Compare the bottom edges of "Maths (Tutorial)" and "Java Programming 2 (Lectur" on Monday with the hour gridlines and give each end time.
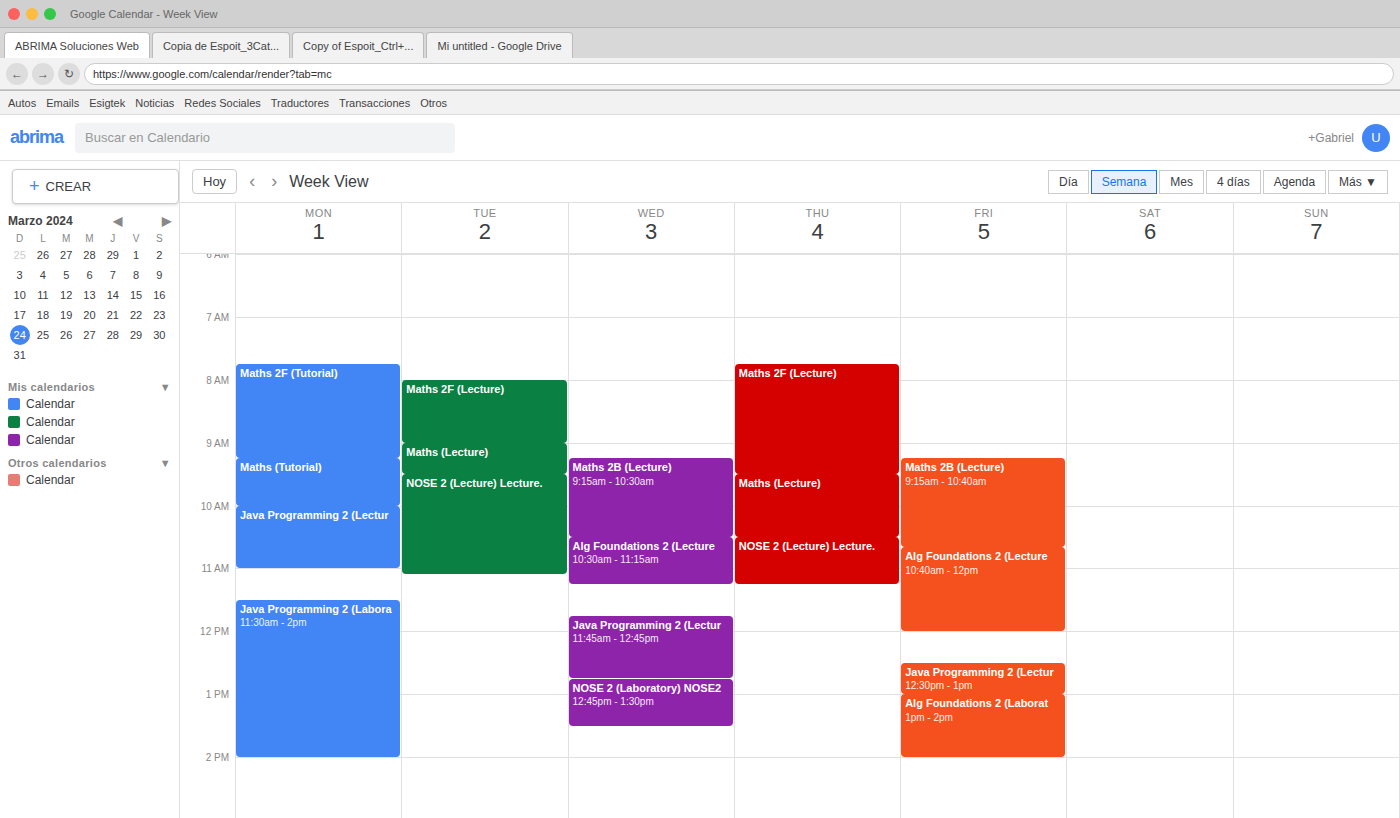
"Maths (Tutorial)": 10:00 AM, exactly on the 10 AM line. "Java Programming 2 (Lectur": 11:00 AM, exactly on the 11 AM line.